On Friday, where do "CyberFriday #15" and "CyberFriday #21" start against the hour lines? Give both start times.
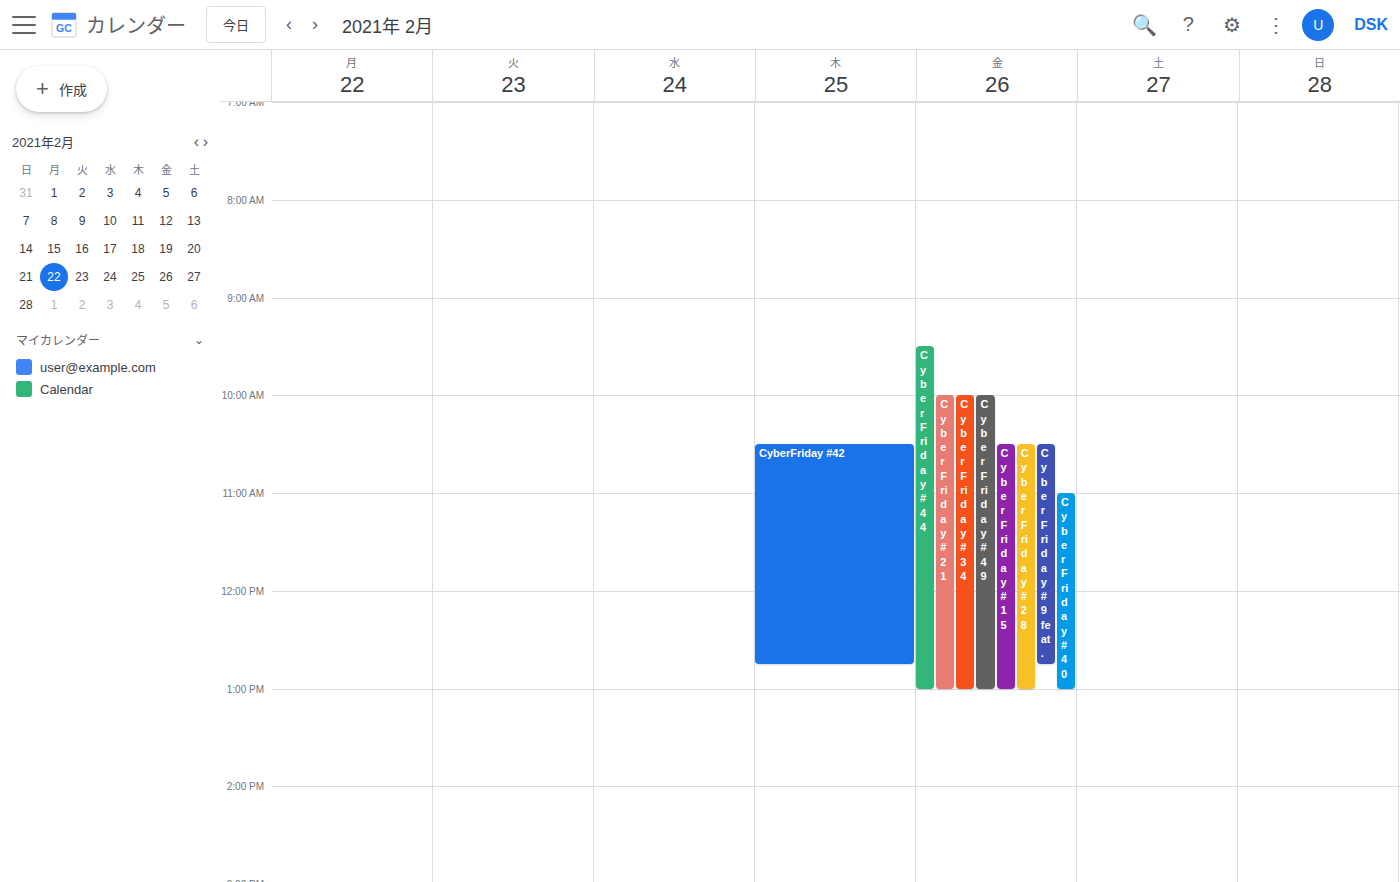
"CyberFriday #15": 10:30 AM, halfway between the 10 AM and 11 AM lines. "CyberFriday #21": 10:00 AM, exactly on the 10 AM line.